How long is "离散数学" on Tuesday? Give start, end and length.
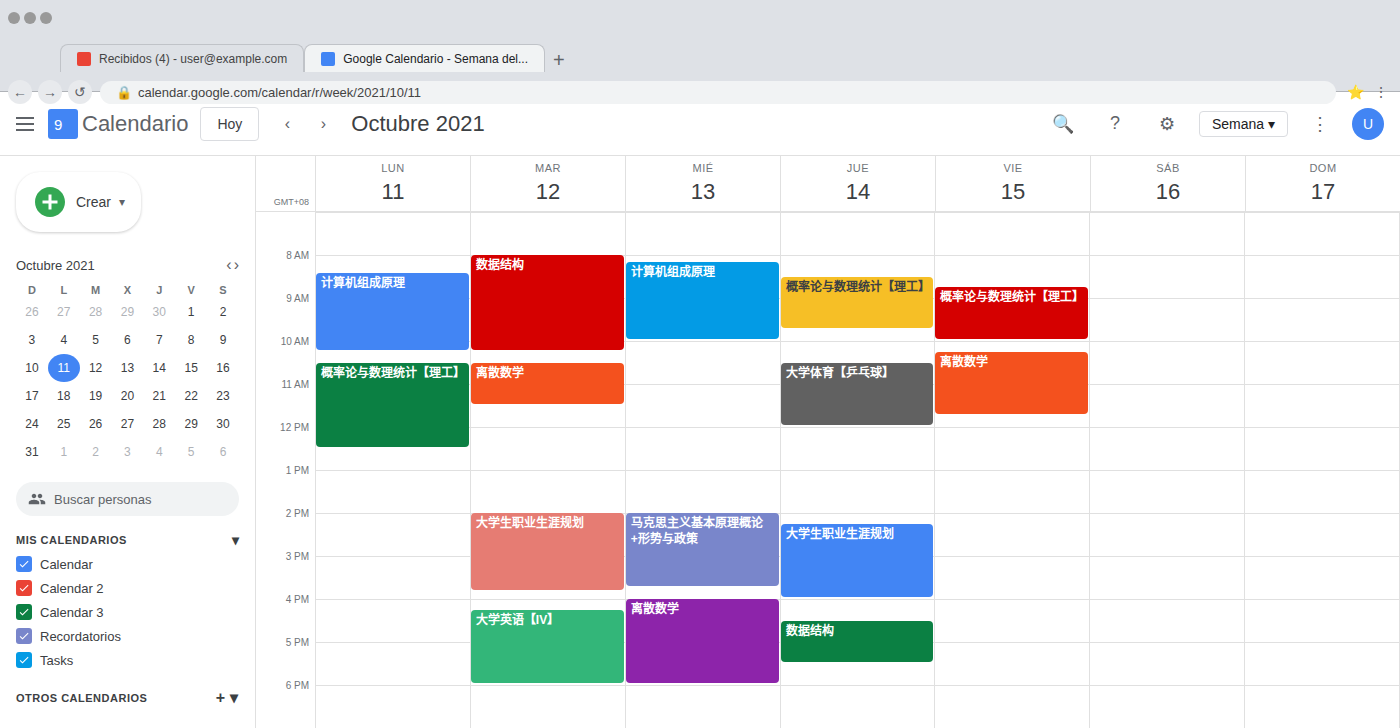
10:30 AM to 11:30 AM, 1 hour